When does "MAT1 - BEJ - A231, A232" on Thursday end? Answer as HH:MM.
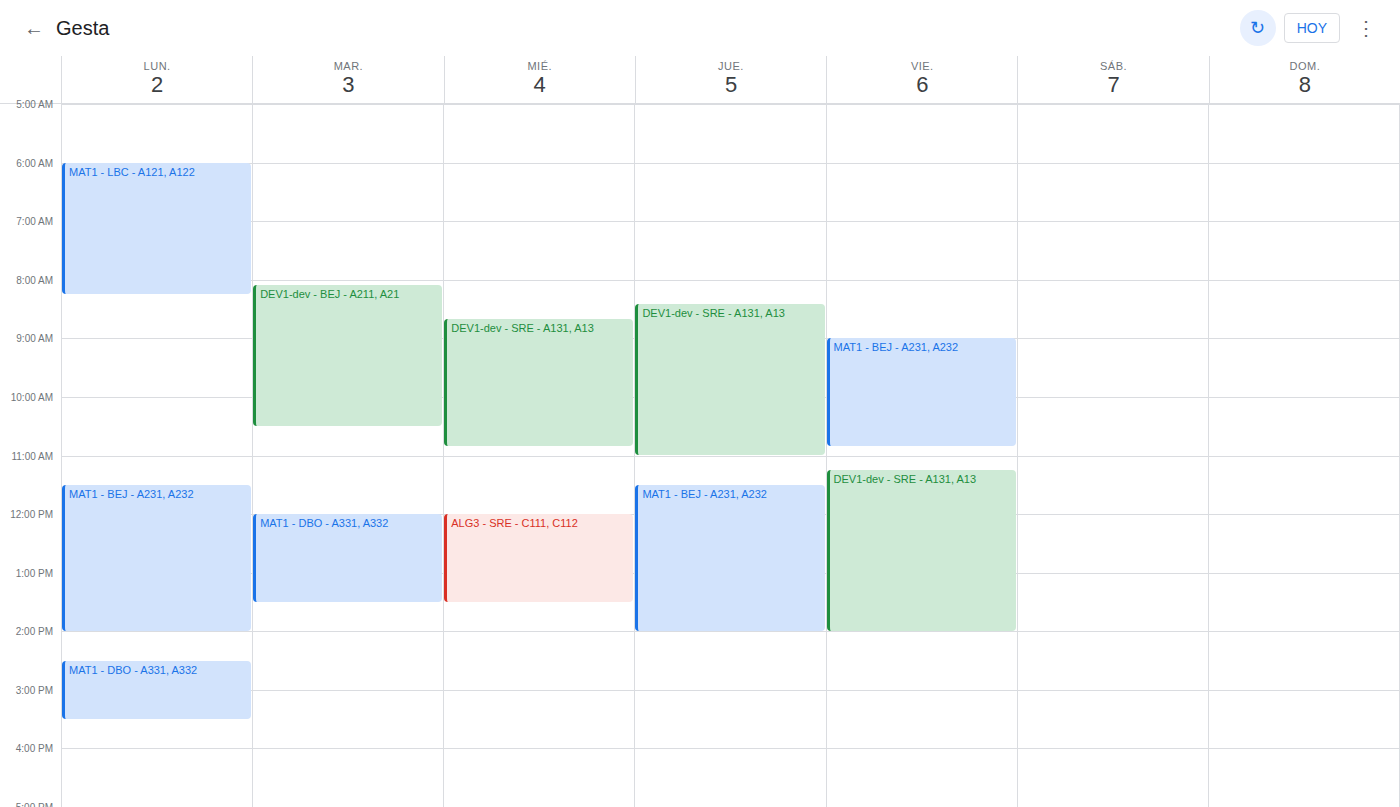
14:00